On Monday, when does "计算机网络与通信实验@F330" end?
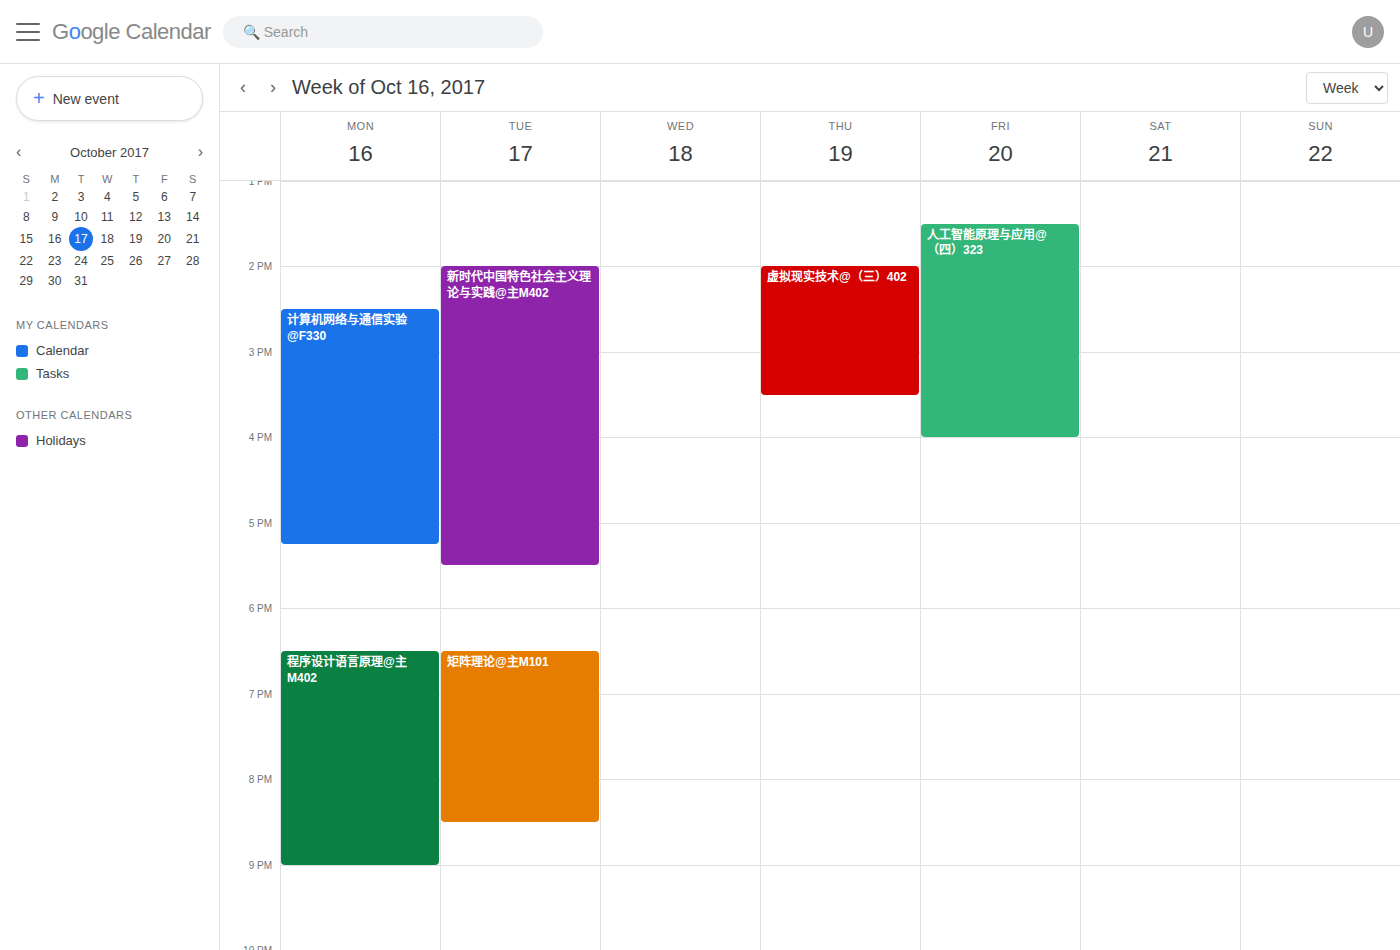
5:15 PM